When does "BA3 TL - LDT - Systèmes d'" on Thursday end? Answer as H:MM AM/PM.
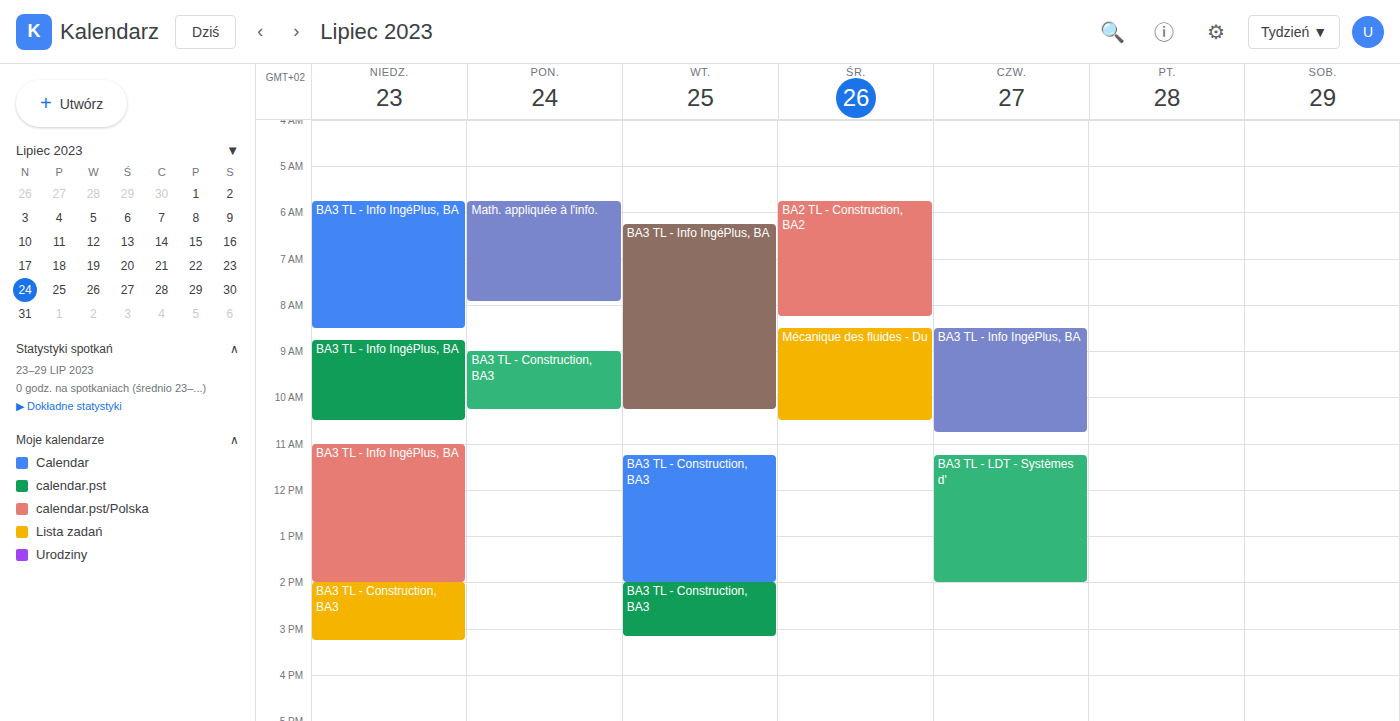
2:00 PM